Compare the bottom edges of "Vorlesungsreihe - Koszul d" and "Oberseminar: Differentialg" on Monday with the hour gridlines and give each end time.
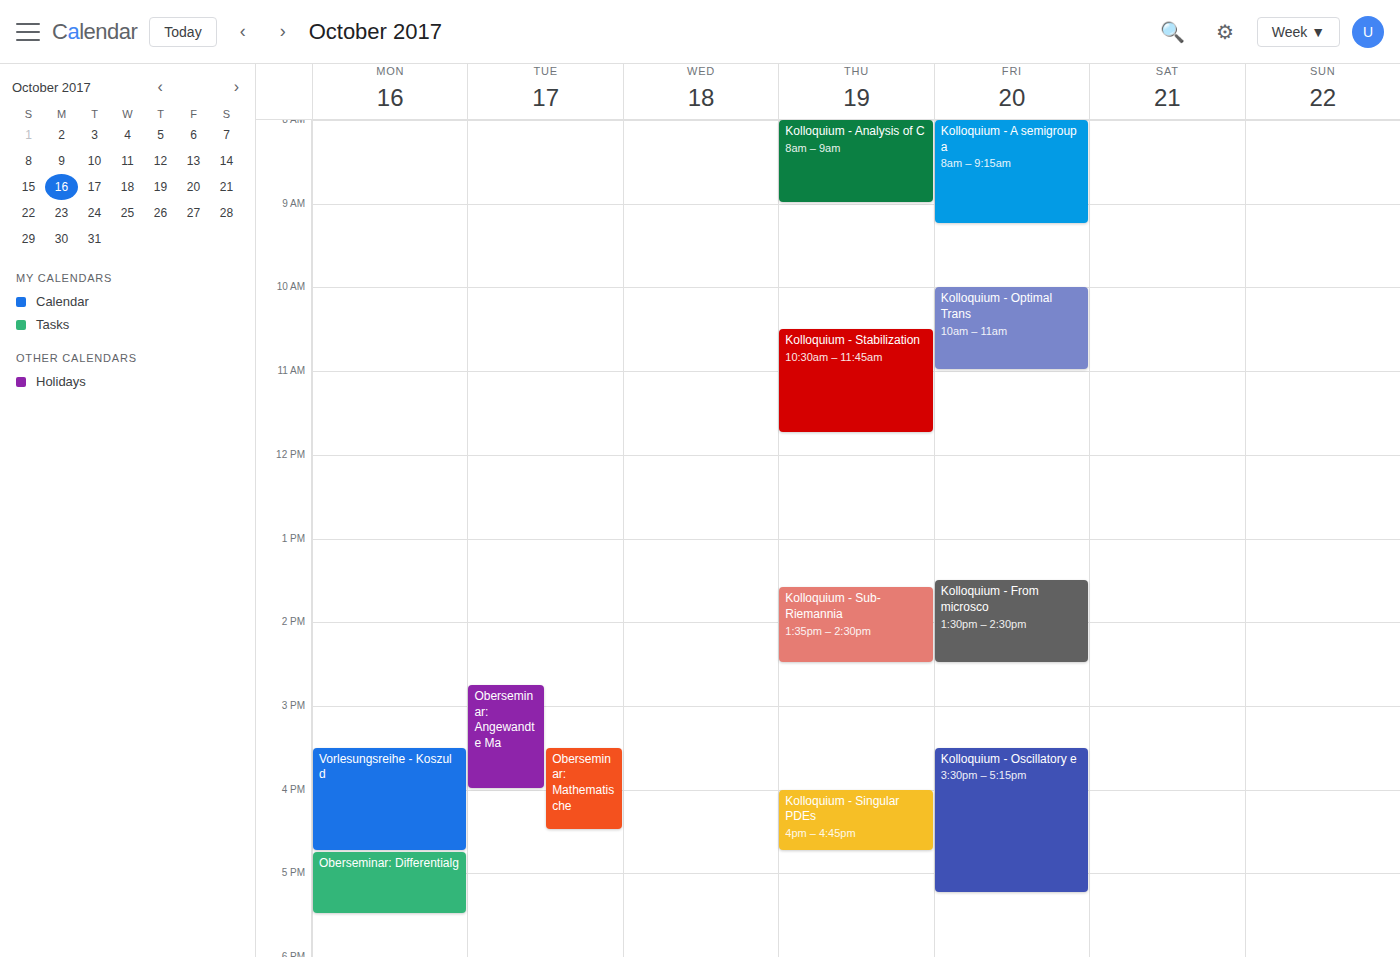
"Vorlesungsreihe - Koszul d": 4:45 PM, neither: three quarters of the way from the 4 PM line to the 5 PM line. "Oberseminar: Differentialg": 5:30 PM, halfway between the 5 PM and 6 PM lines.